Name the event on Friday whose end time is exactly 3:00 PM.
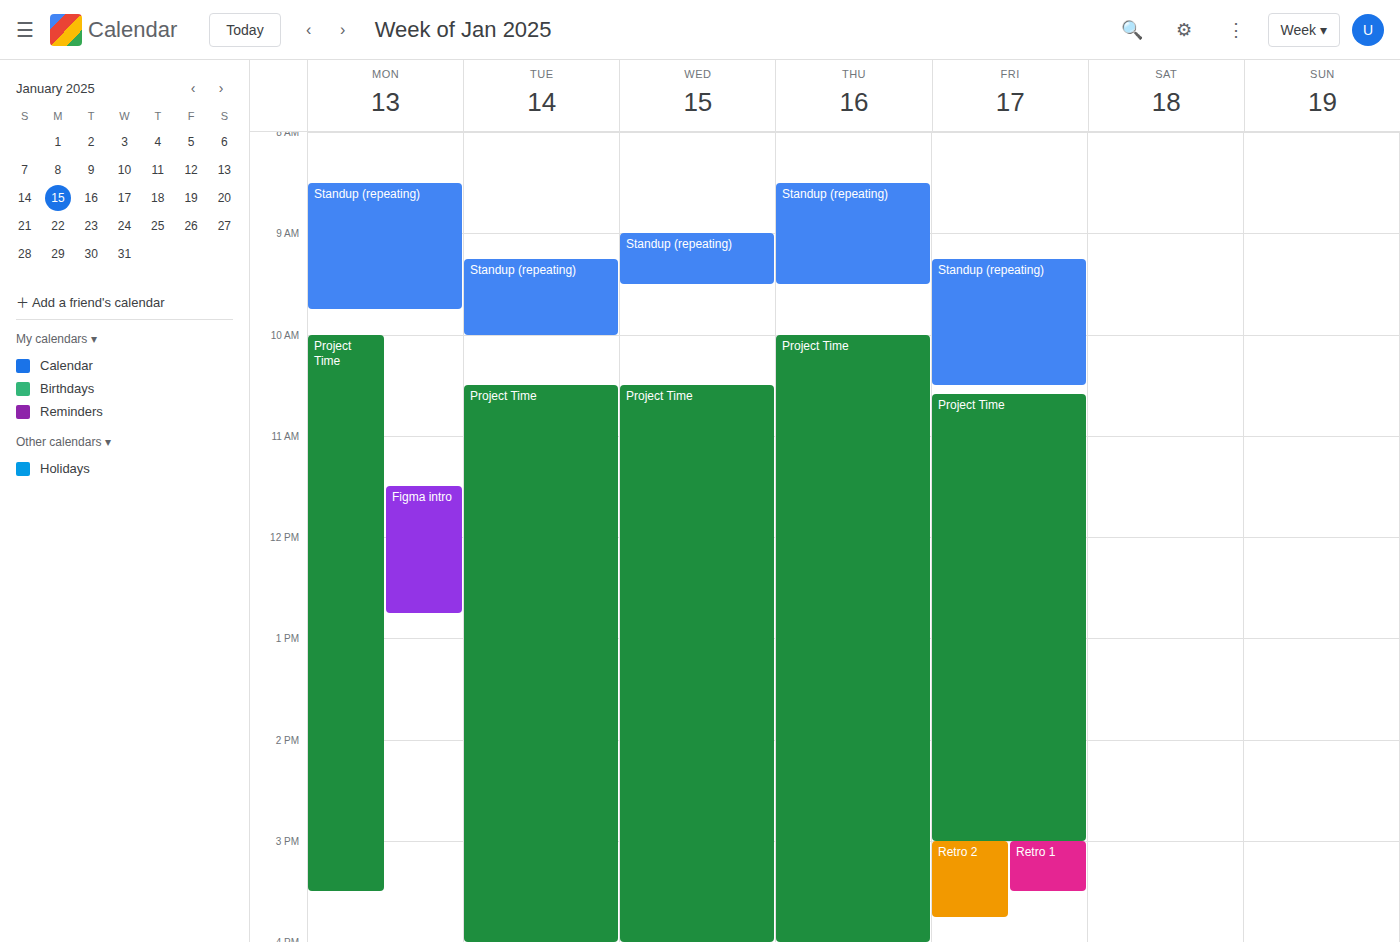
"Project Time"